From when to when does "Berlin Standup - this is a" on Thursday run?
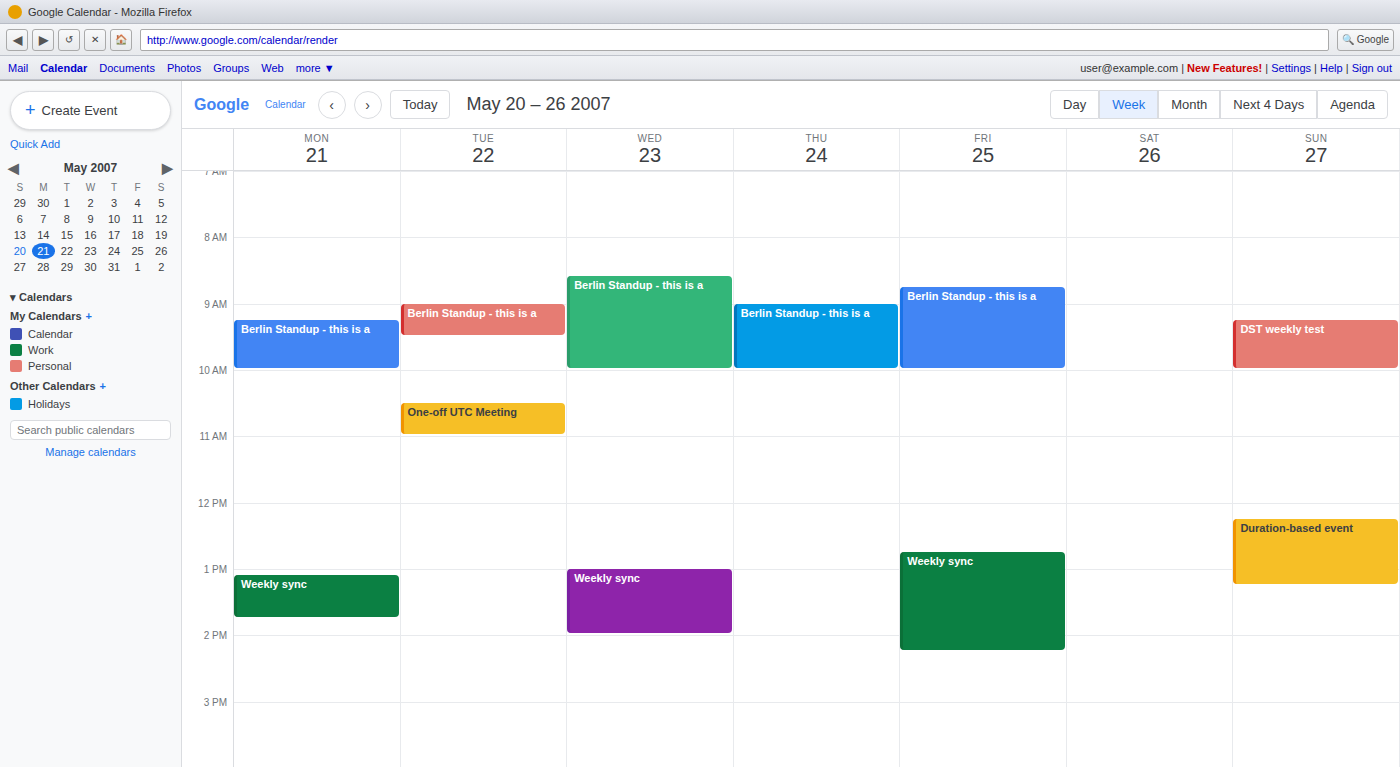
9:00 AM to 10:00 AM